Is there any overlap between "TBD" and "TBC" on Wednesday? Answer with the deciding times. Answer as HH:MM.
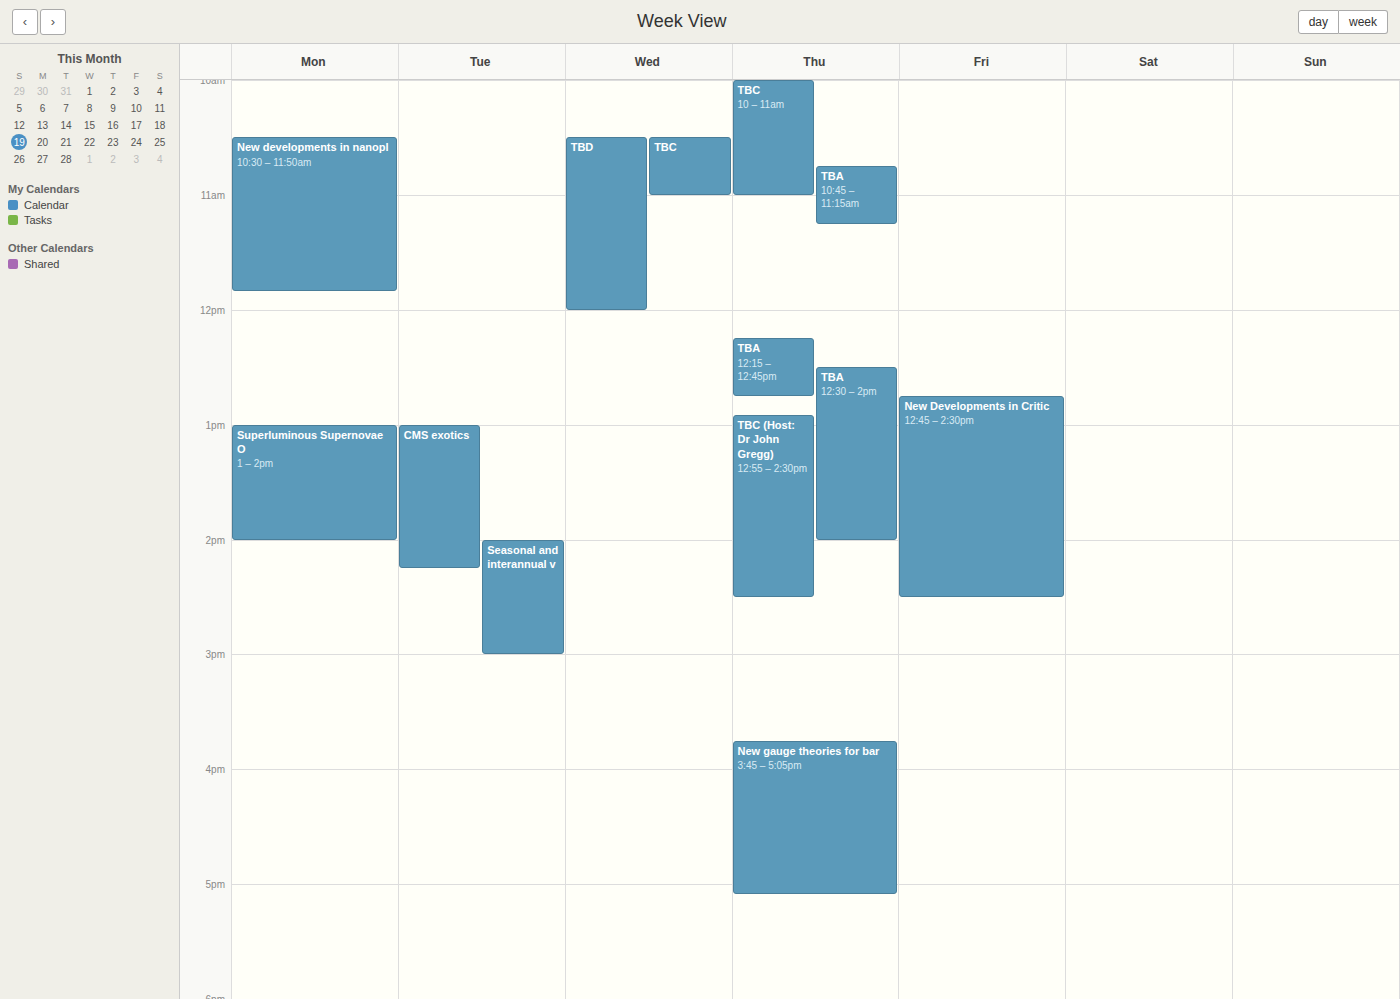
"TBC" runs 10:30 to 11:00, inside "TBD" -- they overlap.